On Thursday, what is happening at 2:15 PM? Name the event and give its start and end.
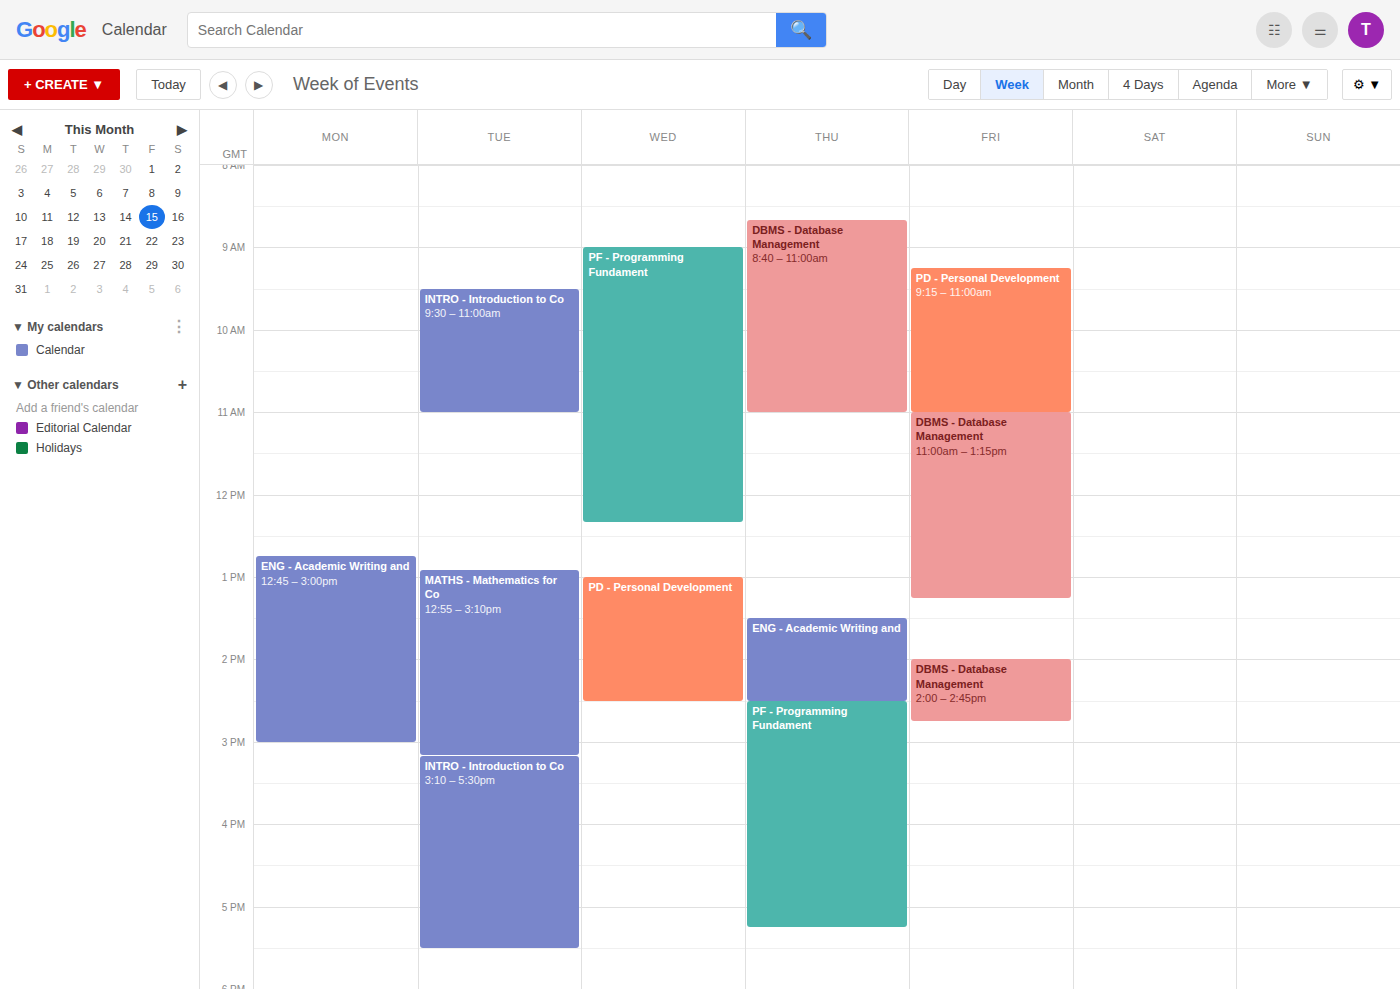
"ENG - Academic Writing and", 1:30 PM to 2:30 PM